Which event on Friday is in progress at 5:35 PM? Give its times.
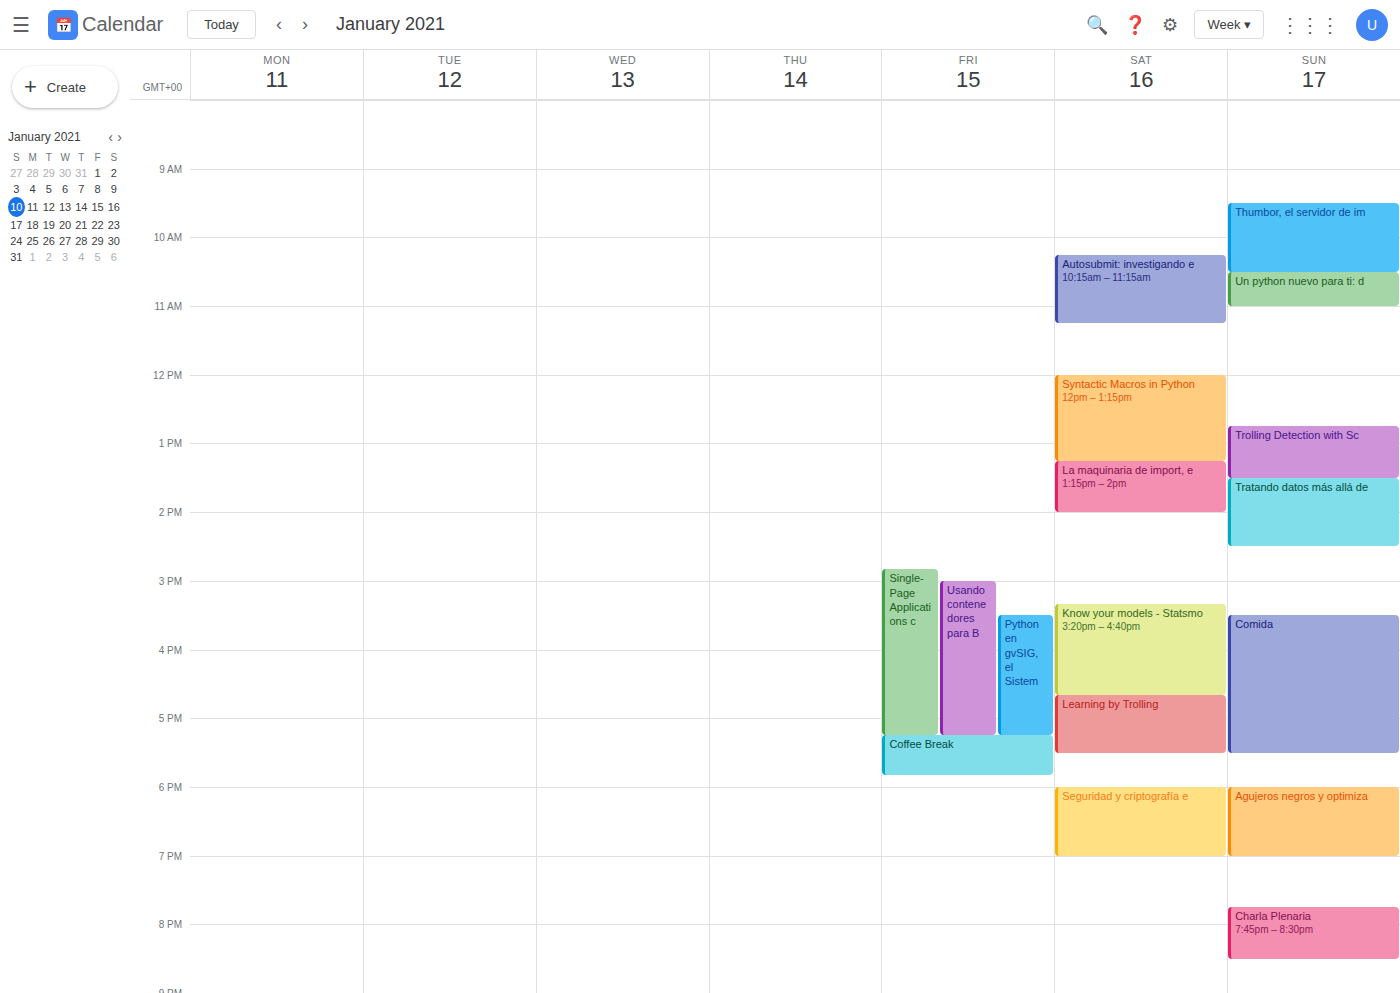
"Coffee Break", 5:15 PM to 5:50 PM